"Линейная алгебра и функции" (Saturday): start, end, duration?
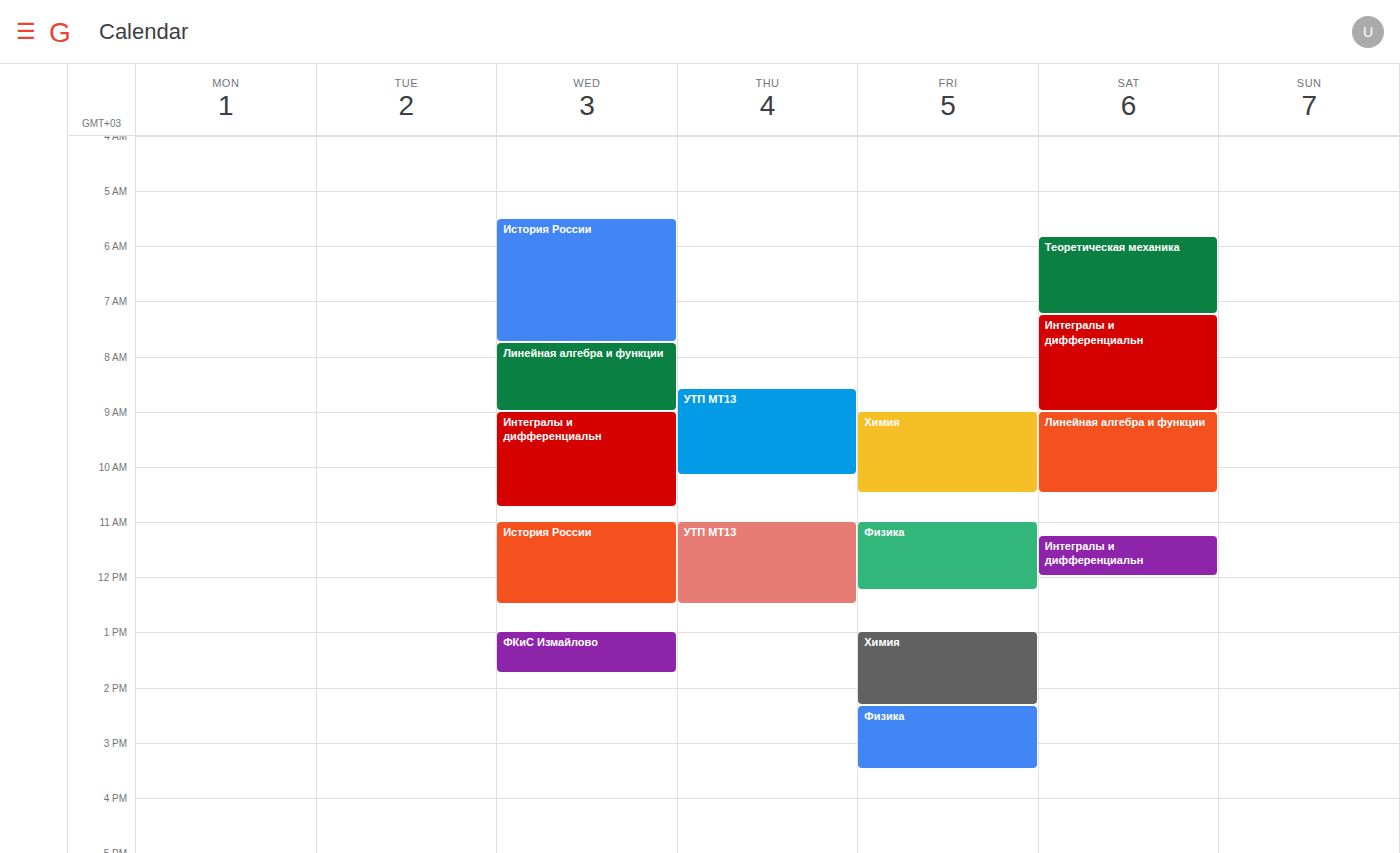
9:00 AM to 10:30 AM, 1 hour 30 minutes